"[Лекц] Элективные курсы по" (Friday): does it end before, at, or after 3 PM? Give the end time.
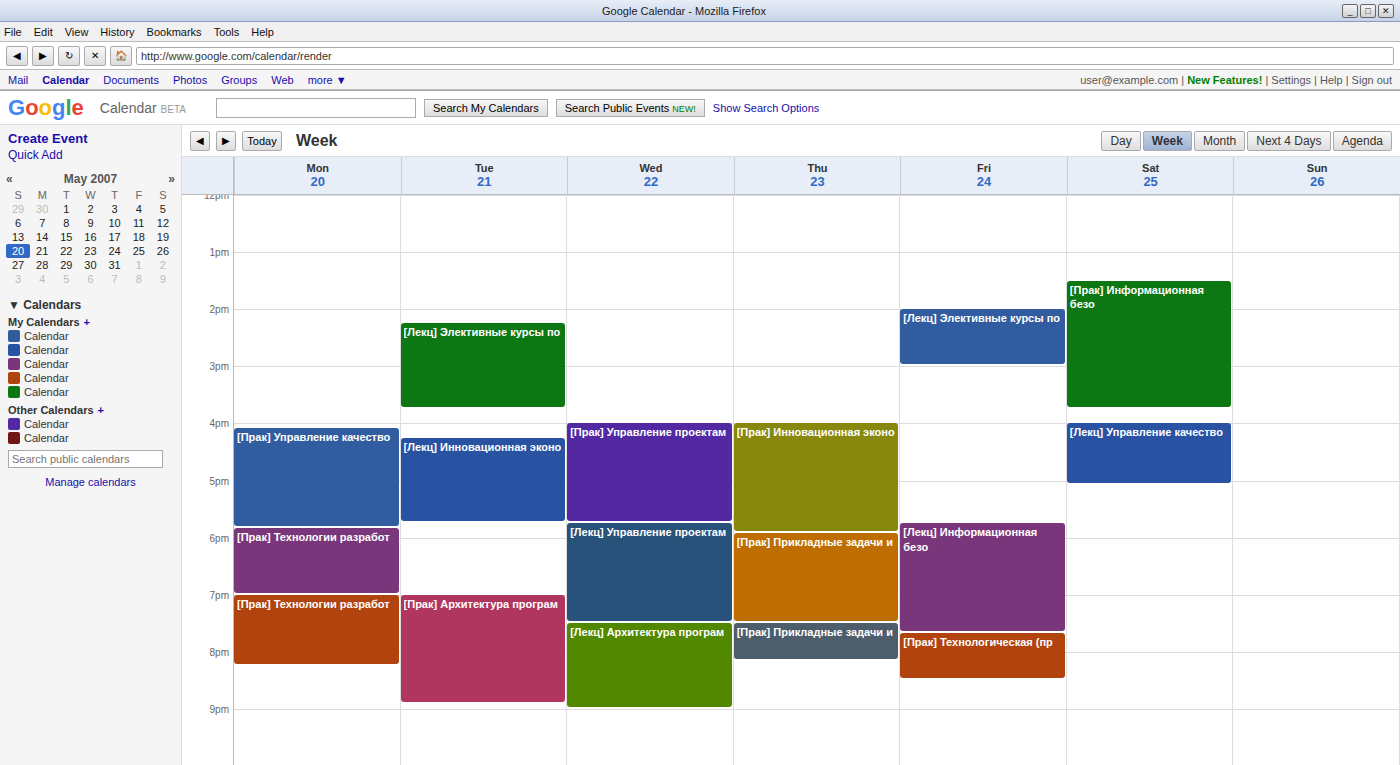
3:00 PM -- exactly at 3 PM, on the 3 PM line.